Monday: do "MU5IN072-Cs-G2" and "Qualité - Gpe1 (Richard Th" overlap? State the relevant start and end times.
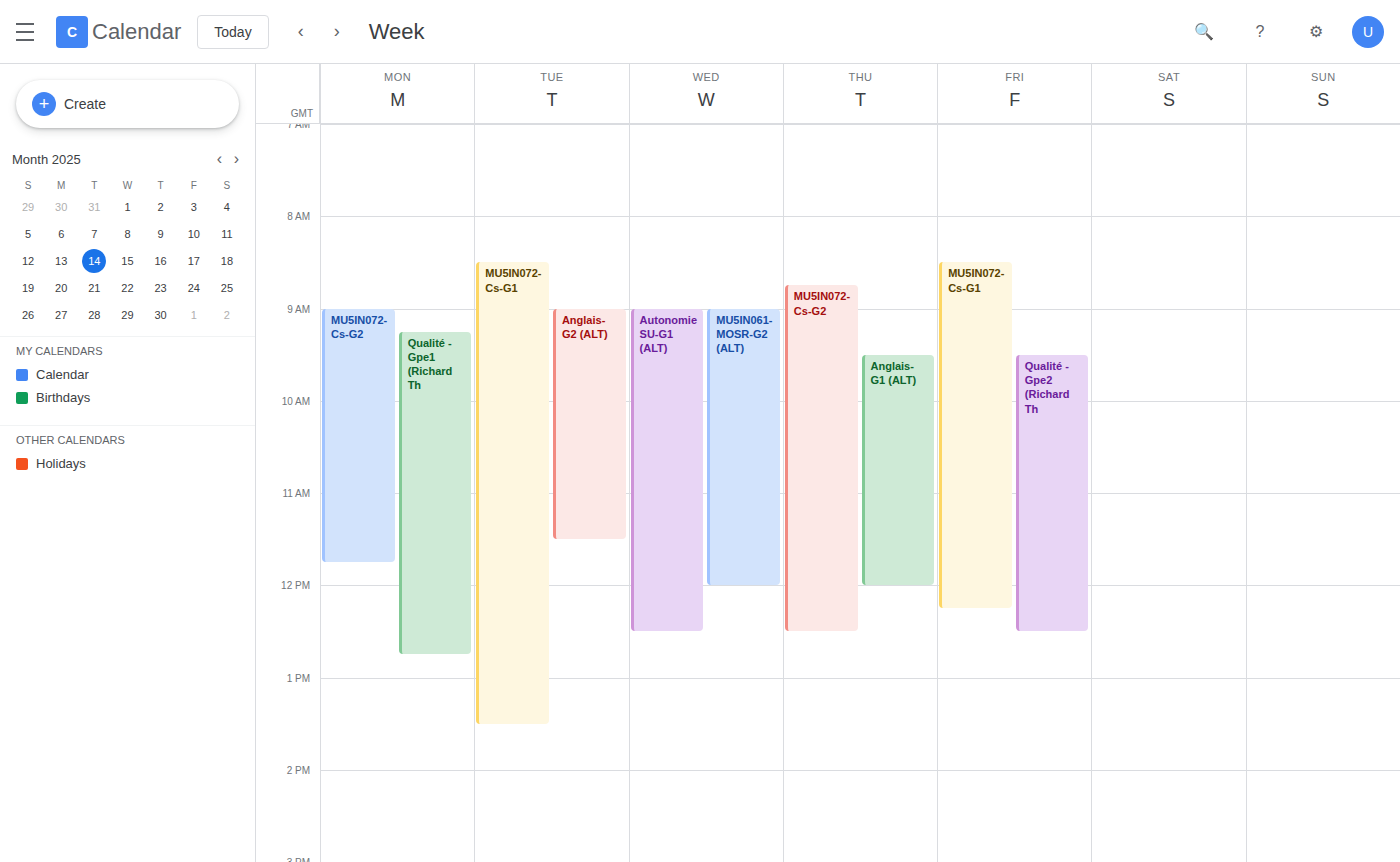
"Qualité - Gpe1 (Richard Th" starts at 09:15, before "MU5IN072-Cs-G2" ends at 11:45 -- they overlap.